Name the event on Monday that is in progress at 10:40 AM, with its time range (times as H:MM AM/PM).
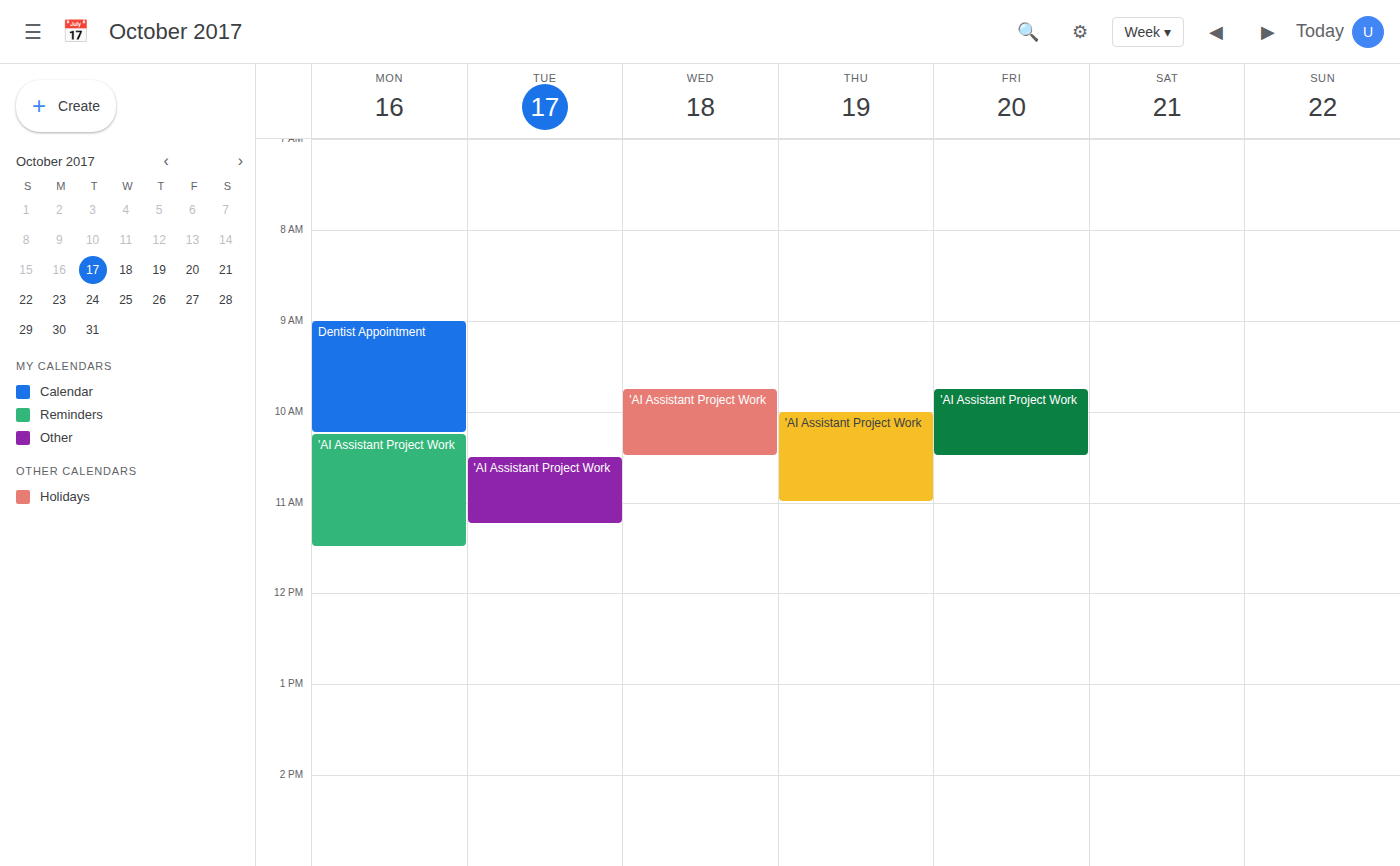
"'AI Assistant Project Work", 10:15 AM to 11:30 AM